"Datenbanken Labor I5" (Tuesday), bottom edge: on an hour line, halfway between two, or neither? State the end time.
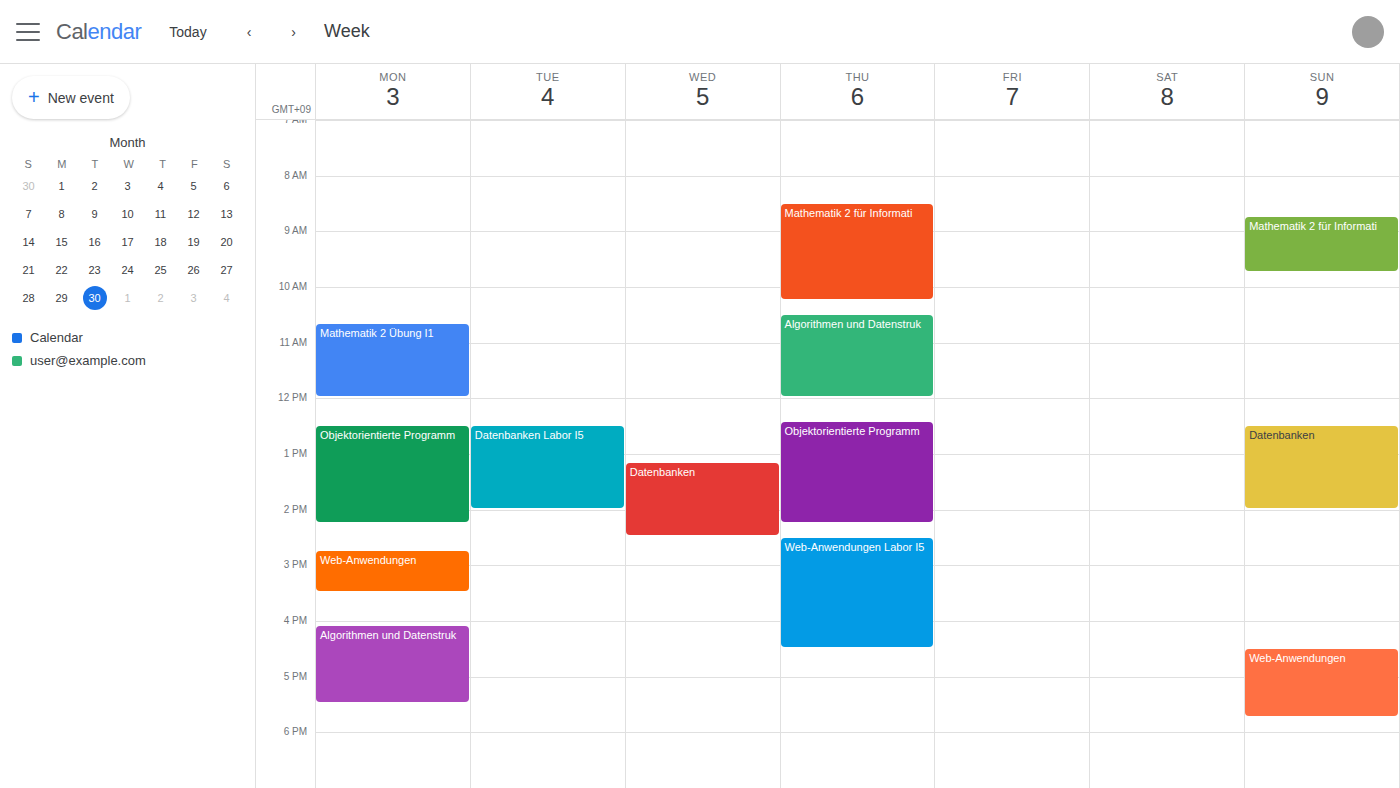
14:00 -- exactly on the 14:00 line.